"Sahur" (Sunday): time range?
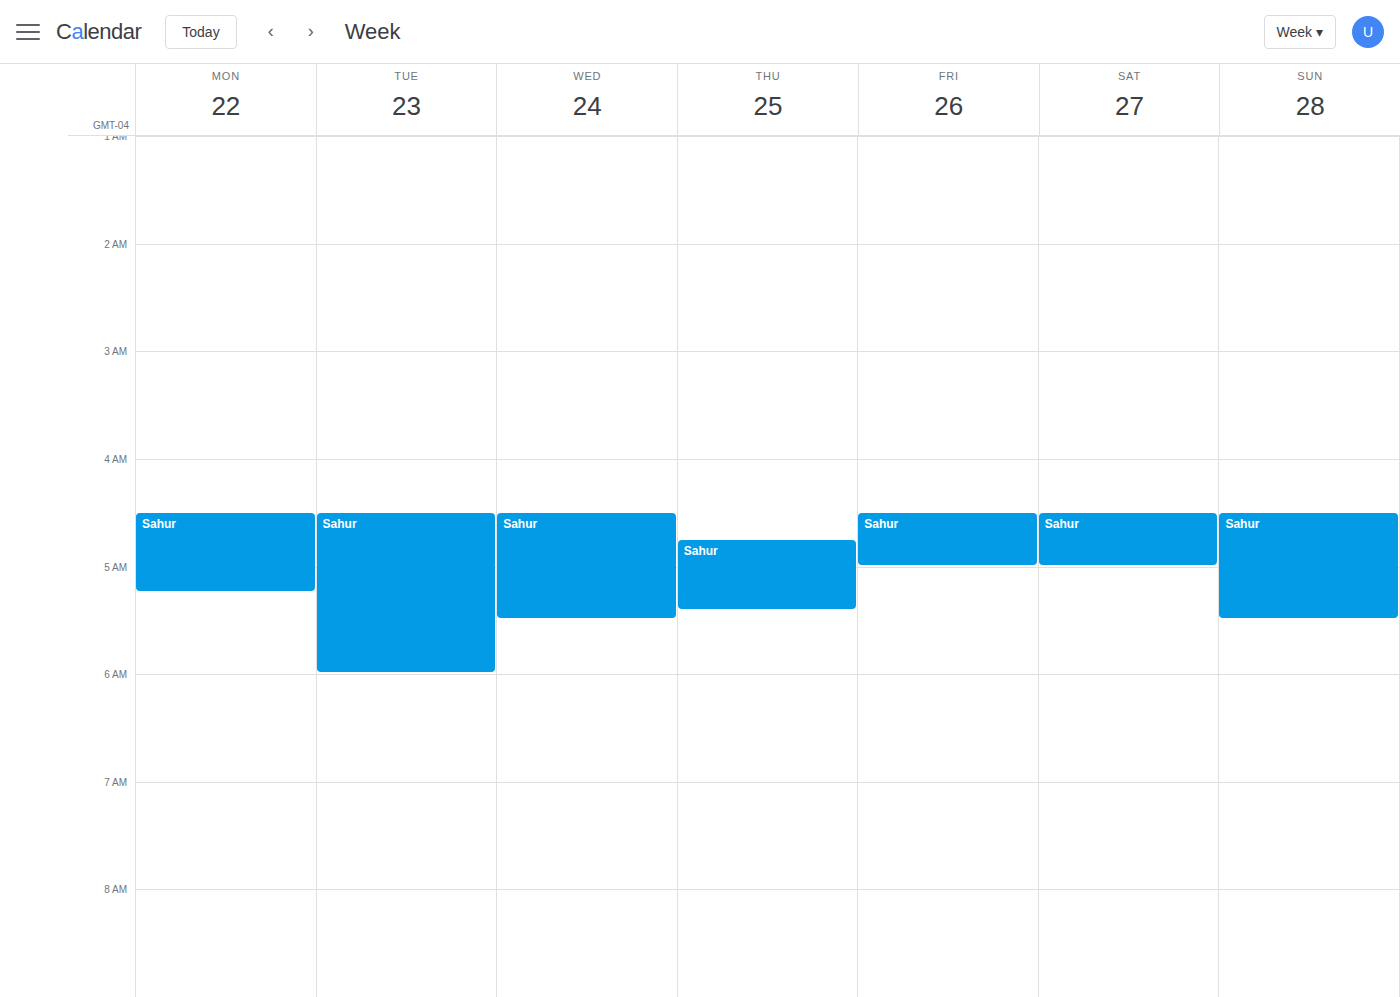
4:30 AM to 5:30 AM